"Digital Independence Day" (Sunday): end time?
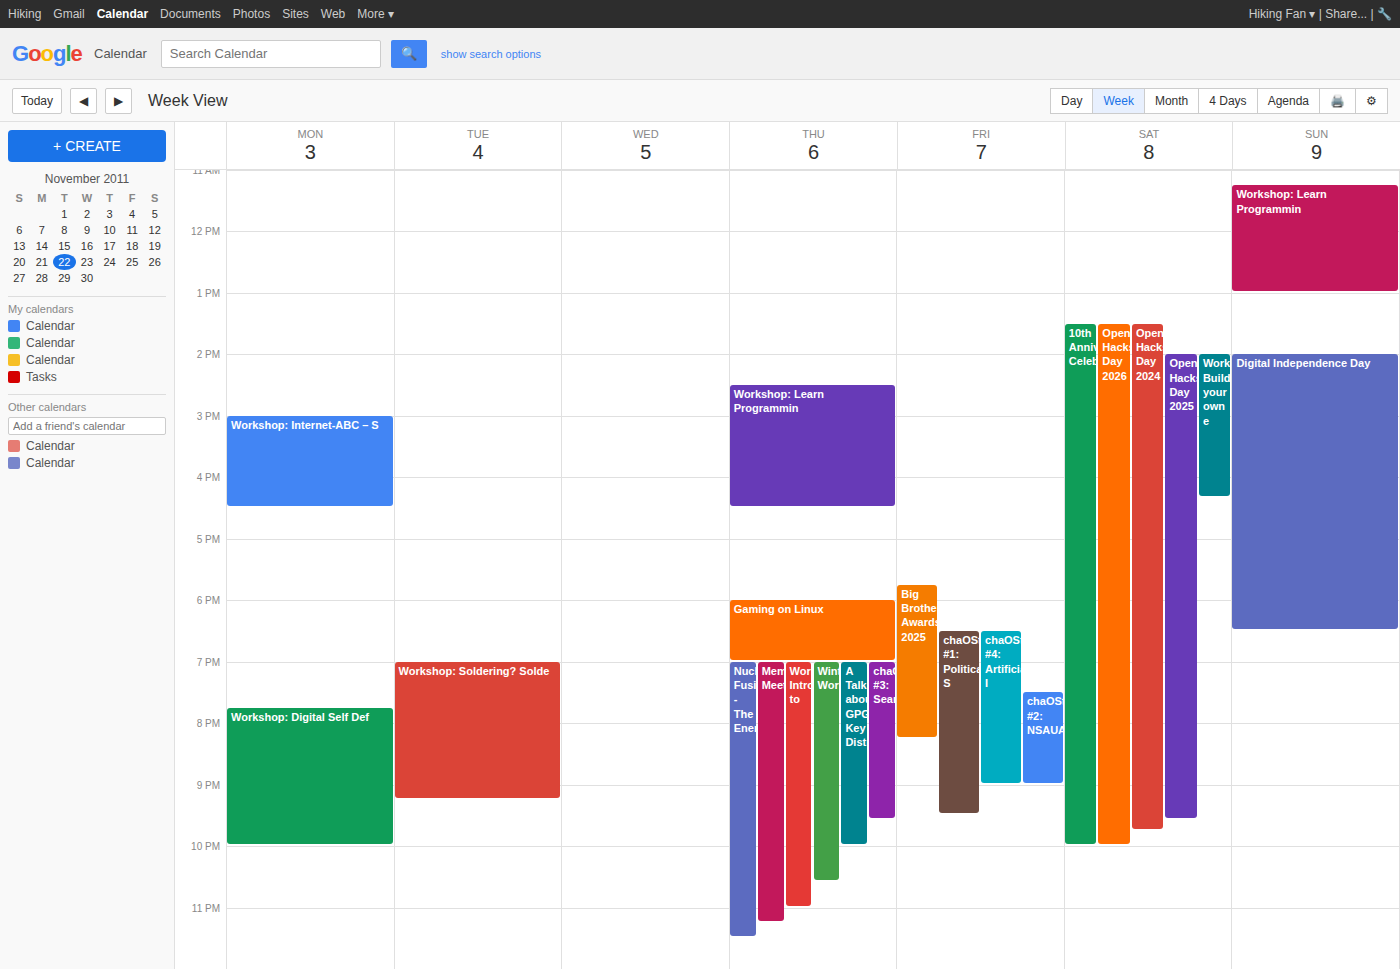
6:30 PM